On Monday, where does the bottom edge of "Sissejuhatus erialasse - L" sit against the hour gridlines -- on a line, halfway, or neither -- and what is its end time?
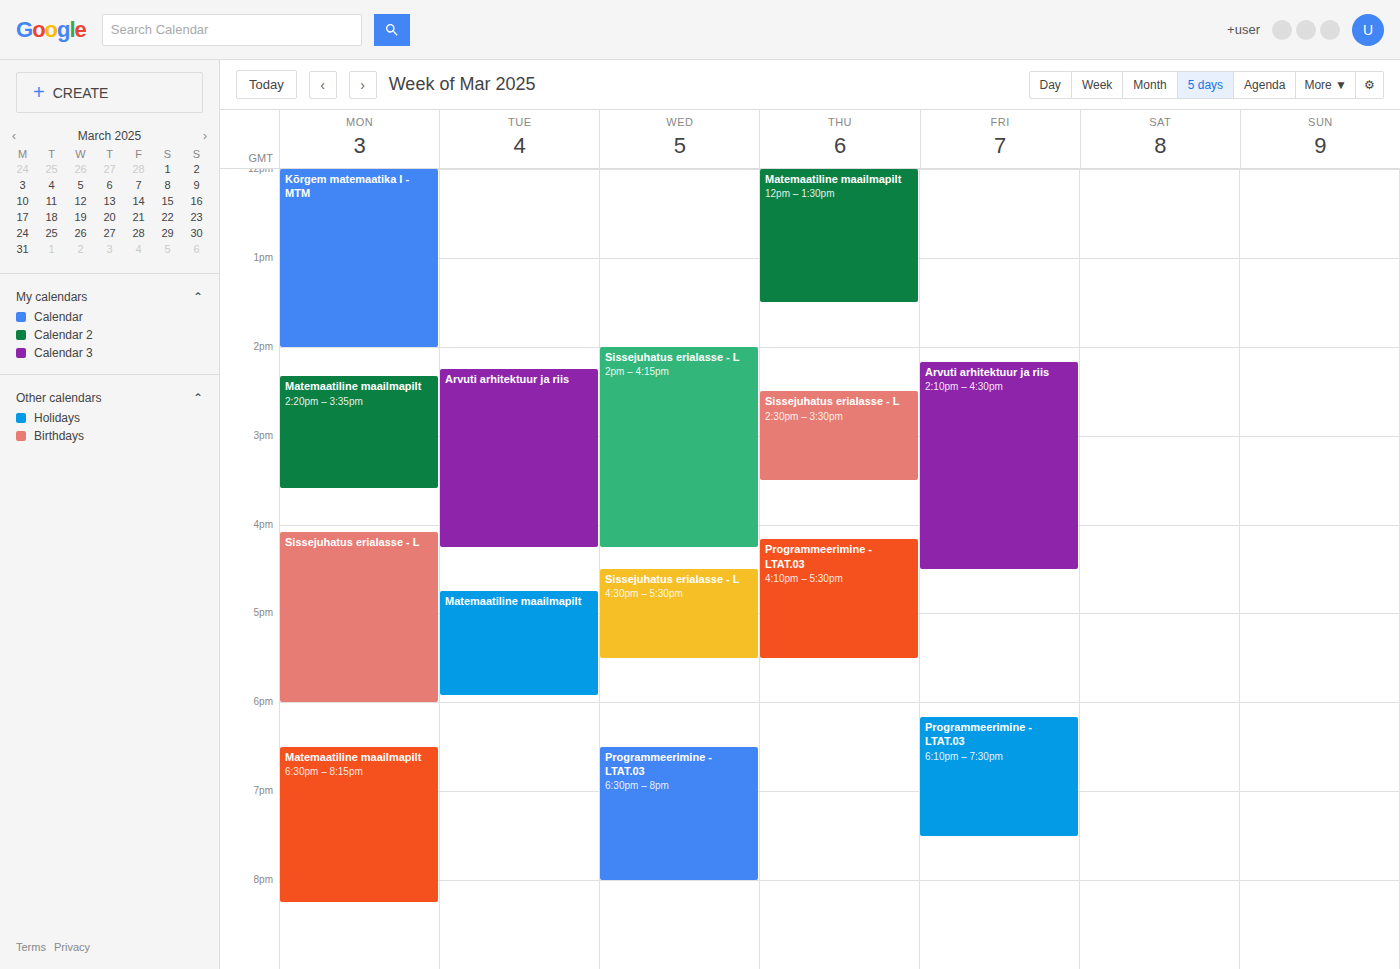
6:00 PM -- exactly on the 6 PM line.